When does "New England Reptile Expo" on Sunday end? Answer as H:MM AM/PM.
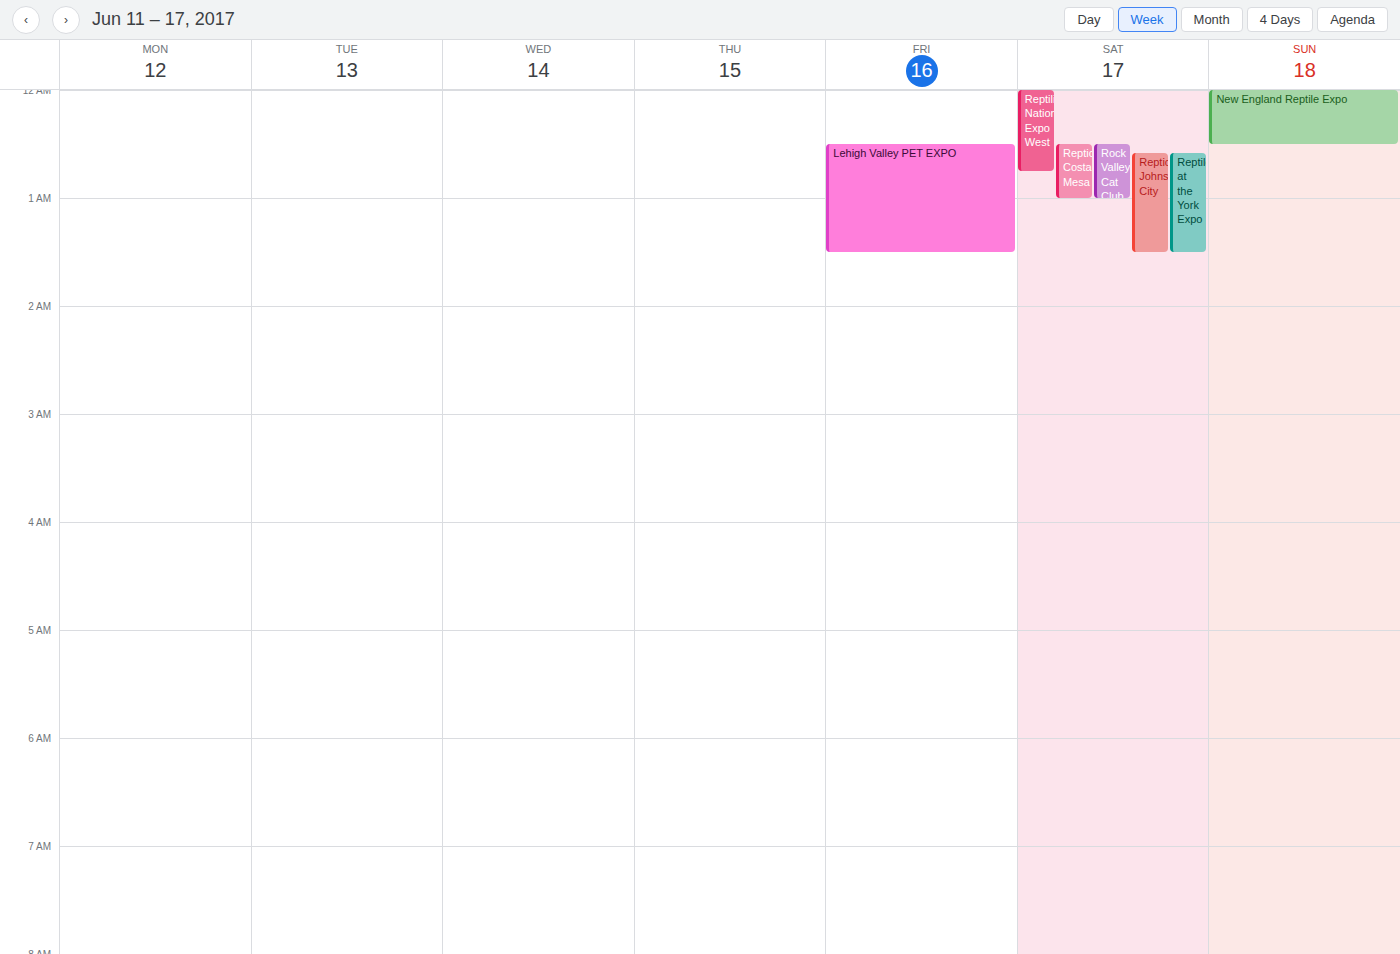
12:30 AM